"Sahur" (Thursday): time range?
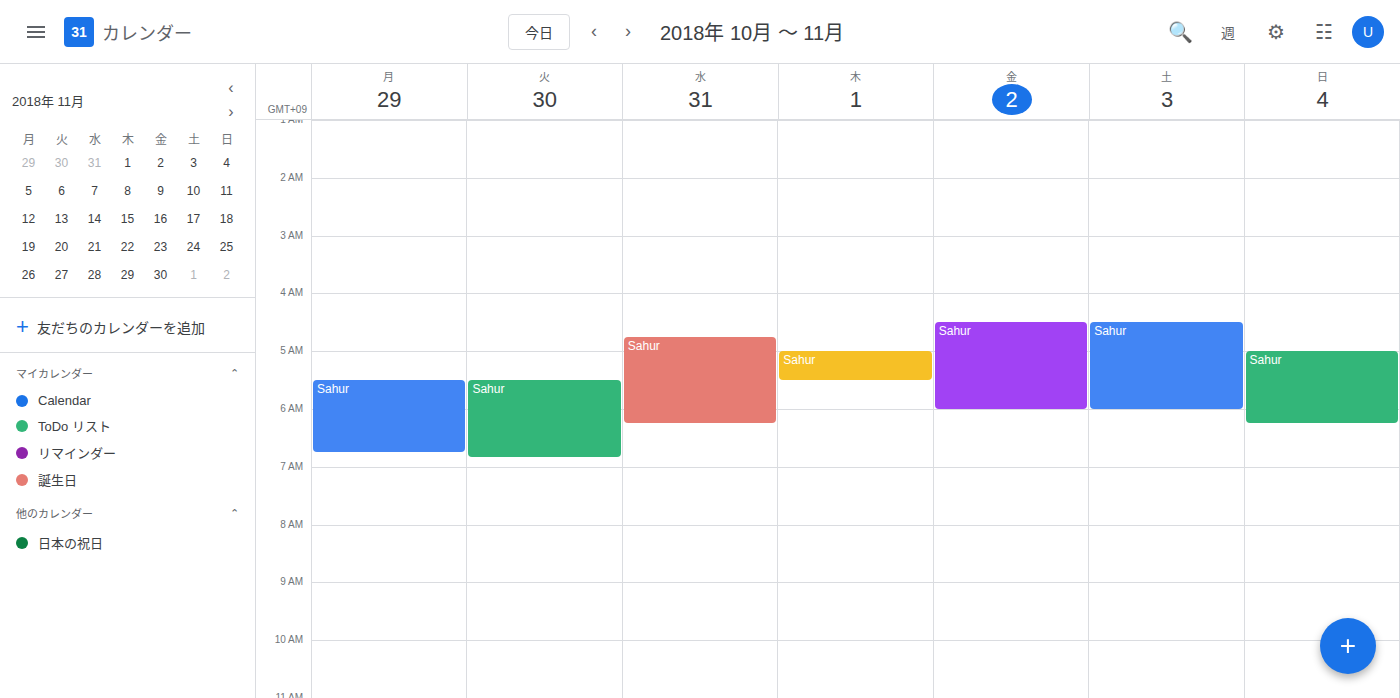
5:00 AM to 5:30 AM